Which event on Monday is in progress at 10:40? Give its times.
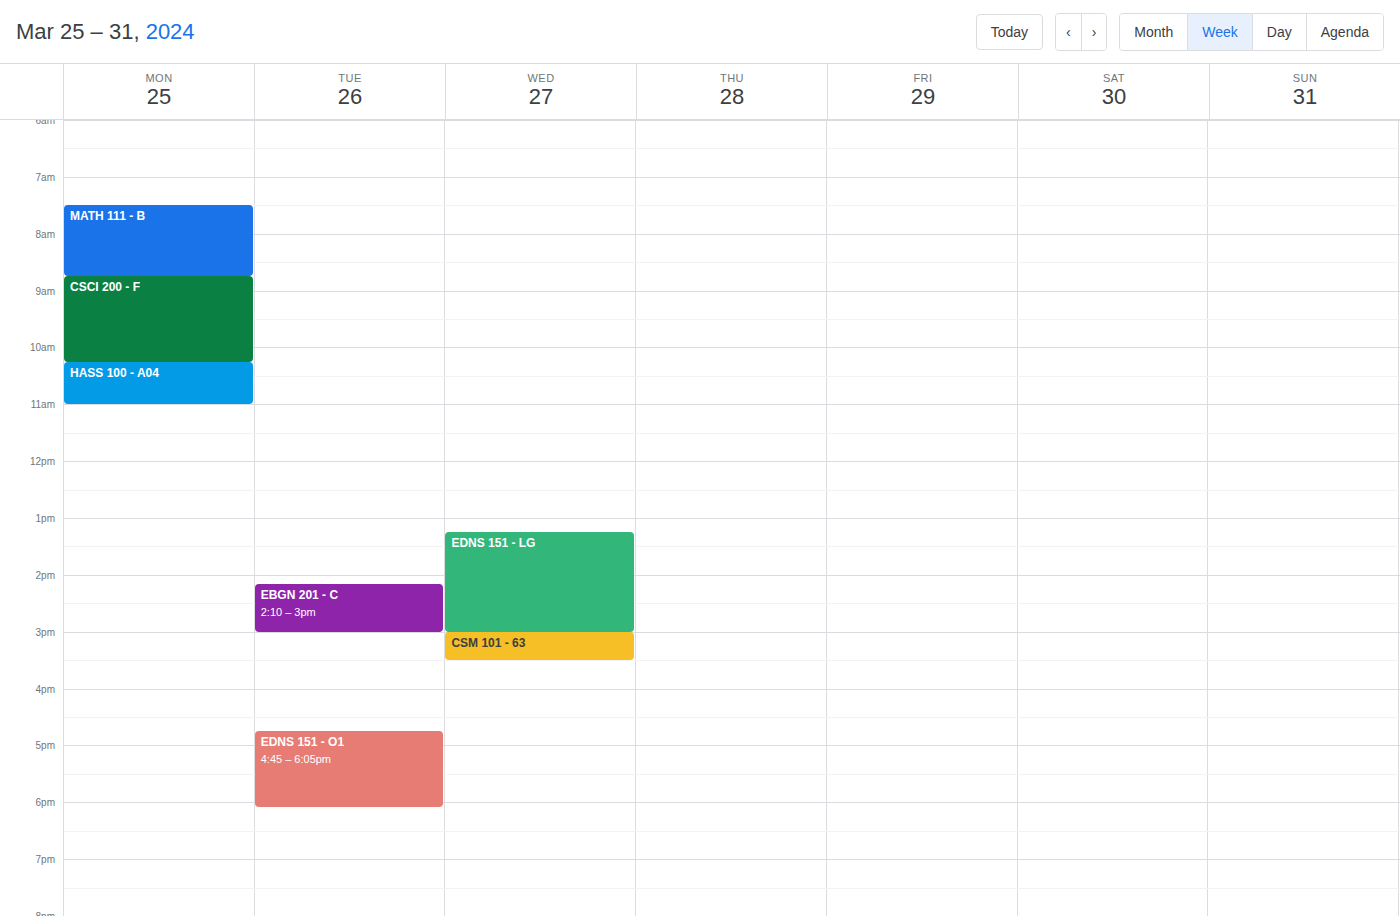
"HASS 100 - A04", 10:15 to 11:00